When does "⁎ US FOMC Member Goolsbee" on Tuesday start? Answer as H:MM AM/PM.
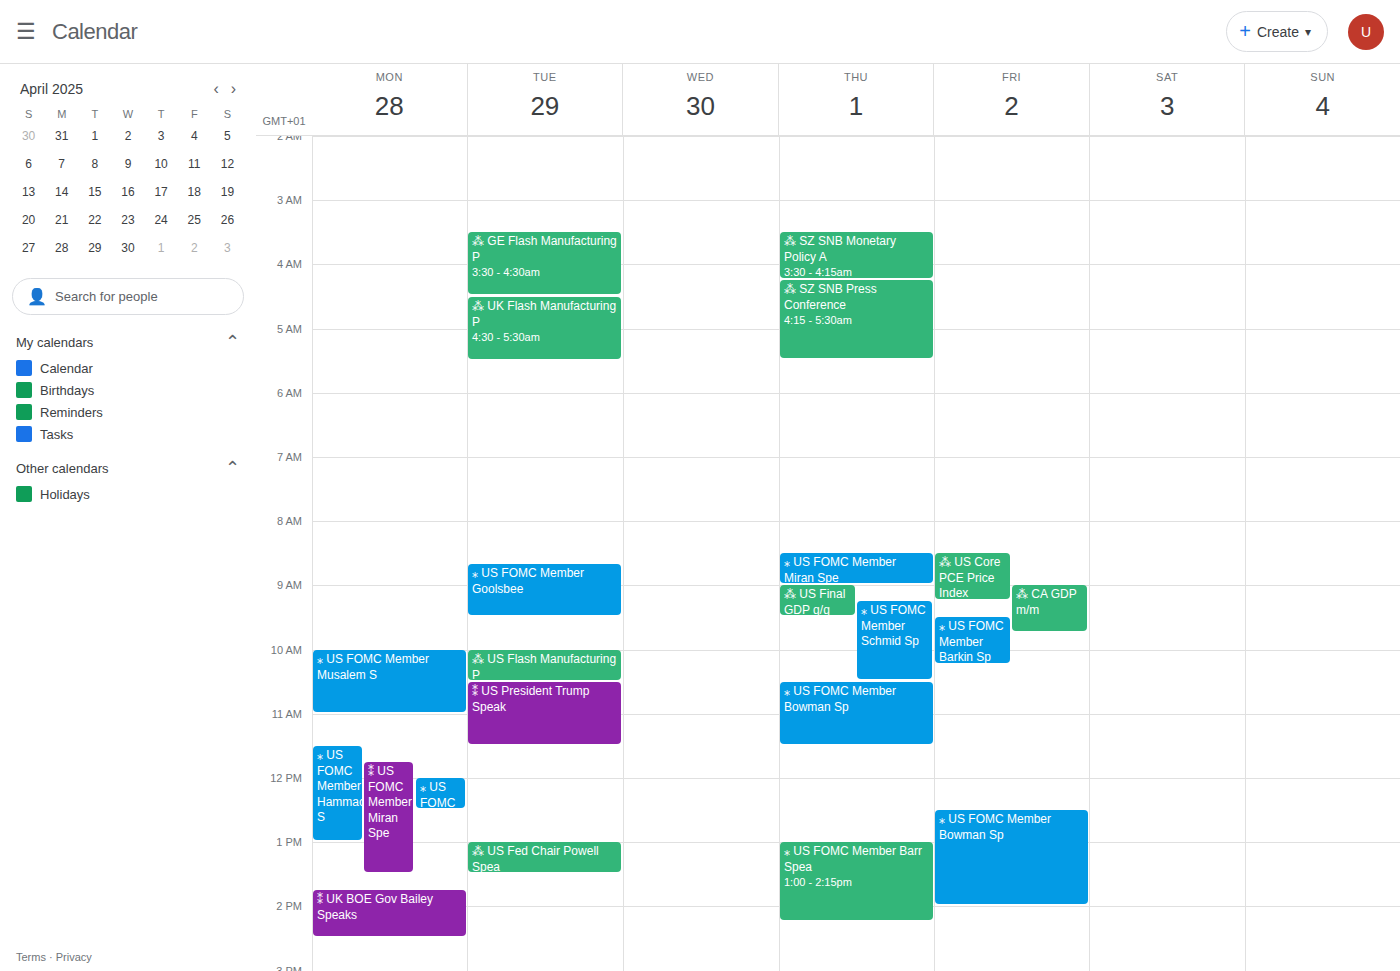
8:40 AM